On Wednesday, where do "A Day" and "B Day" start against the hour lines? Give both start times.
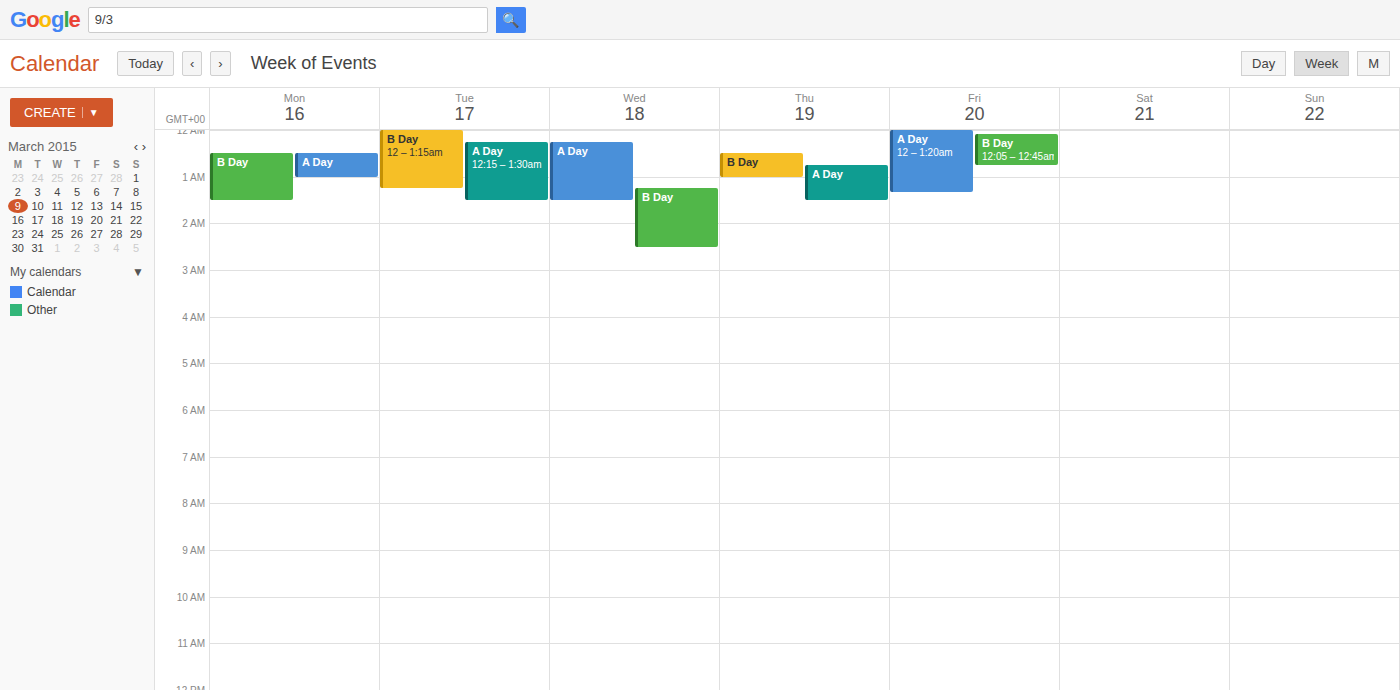
"A Day": 00:15, neither: a quarter of the way from the 00:00 line to the 01:00 line. "B Day": 01:15, neither: a quarter of the way from the 01:00 line to the 02:00 line.